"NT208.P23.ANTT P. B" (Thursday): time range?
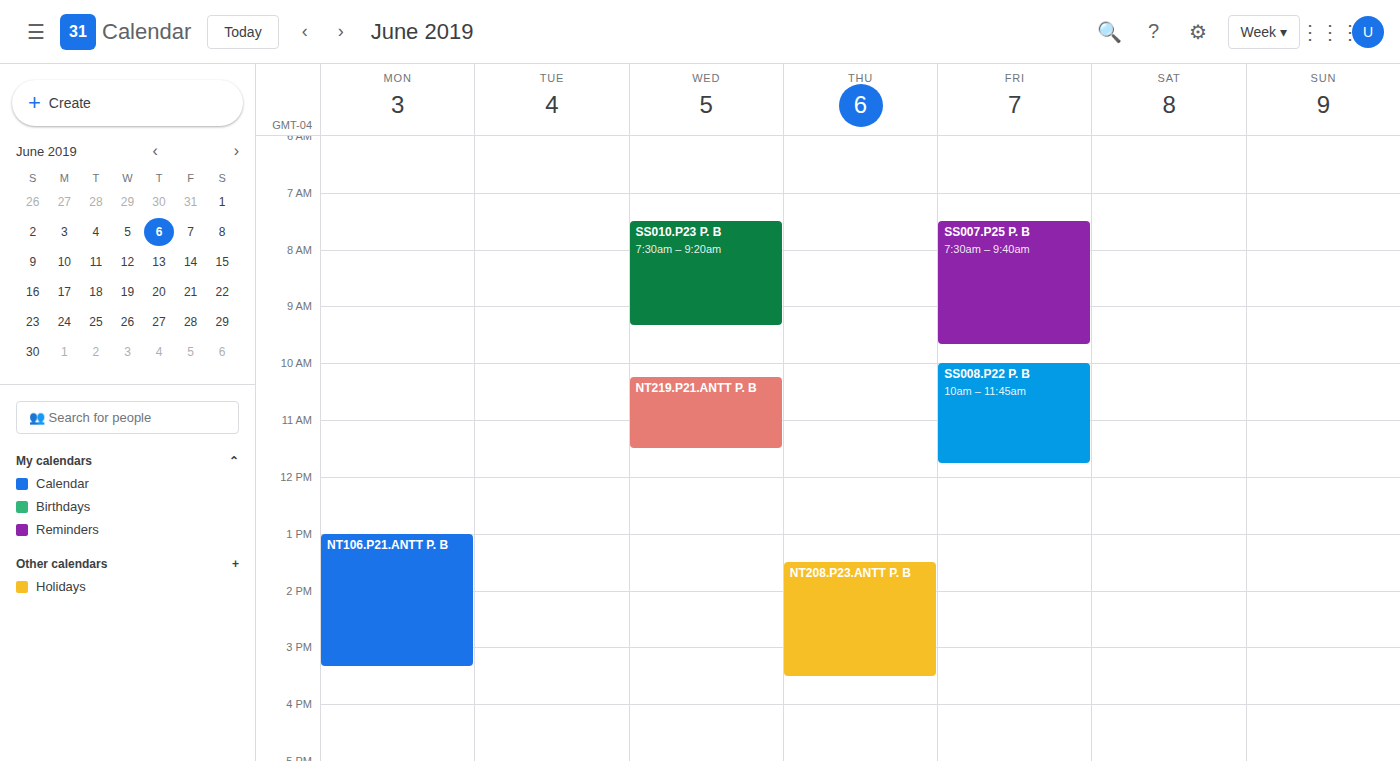
1:30 PM to 3:30 PM